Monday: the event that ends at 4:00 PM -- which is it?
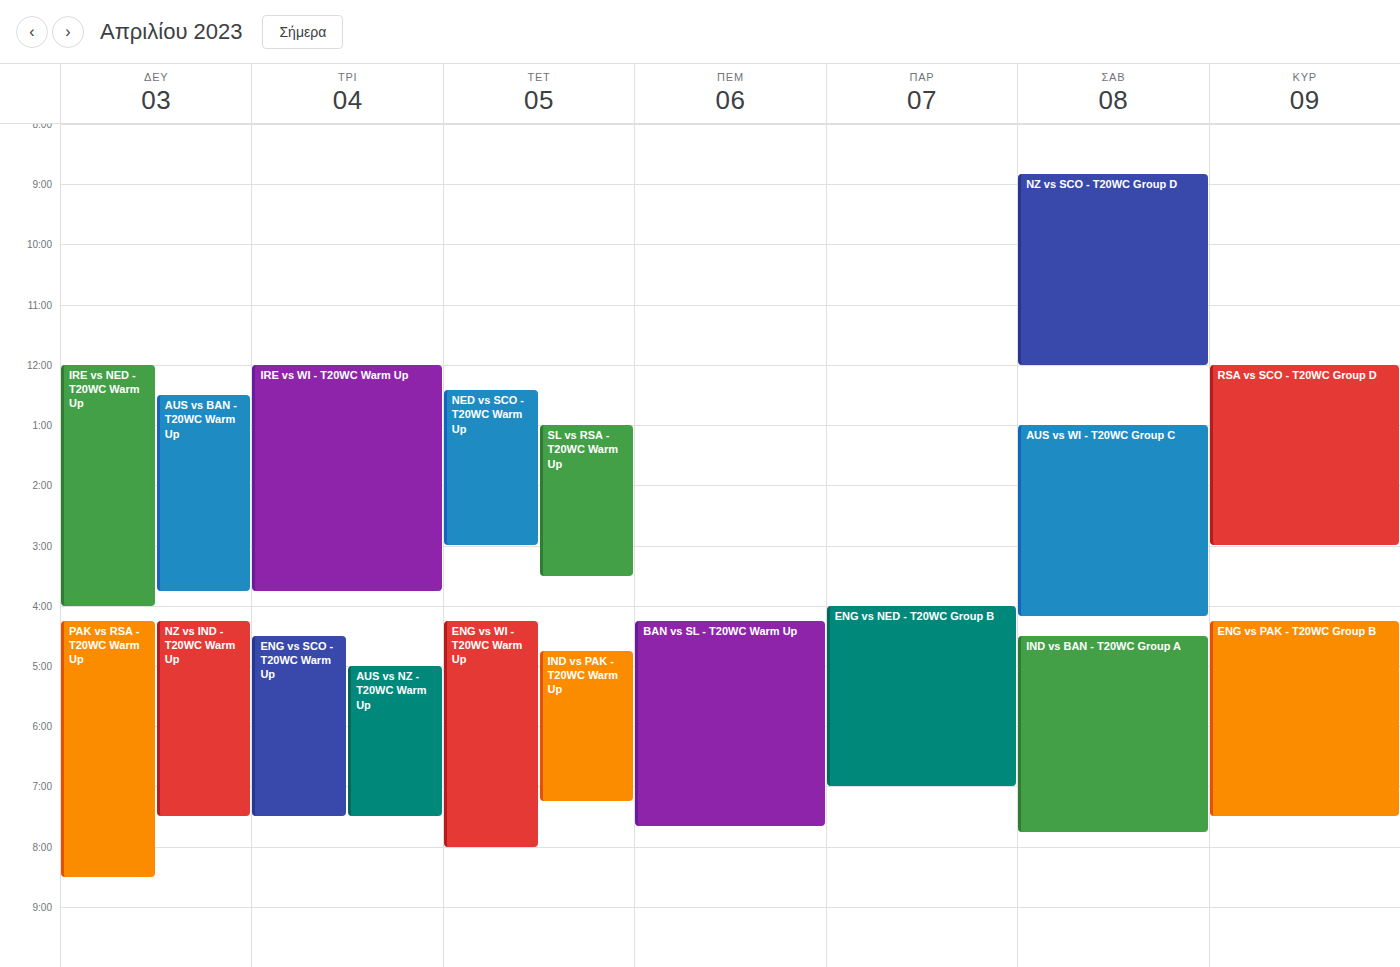
"IRE vs NED - T20WC Warm Up"